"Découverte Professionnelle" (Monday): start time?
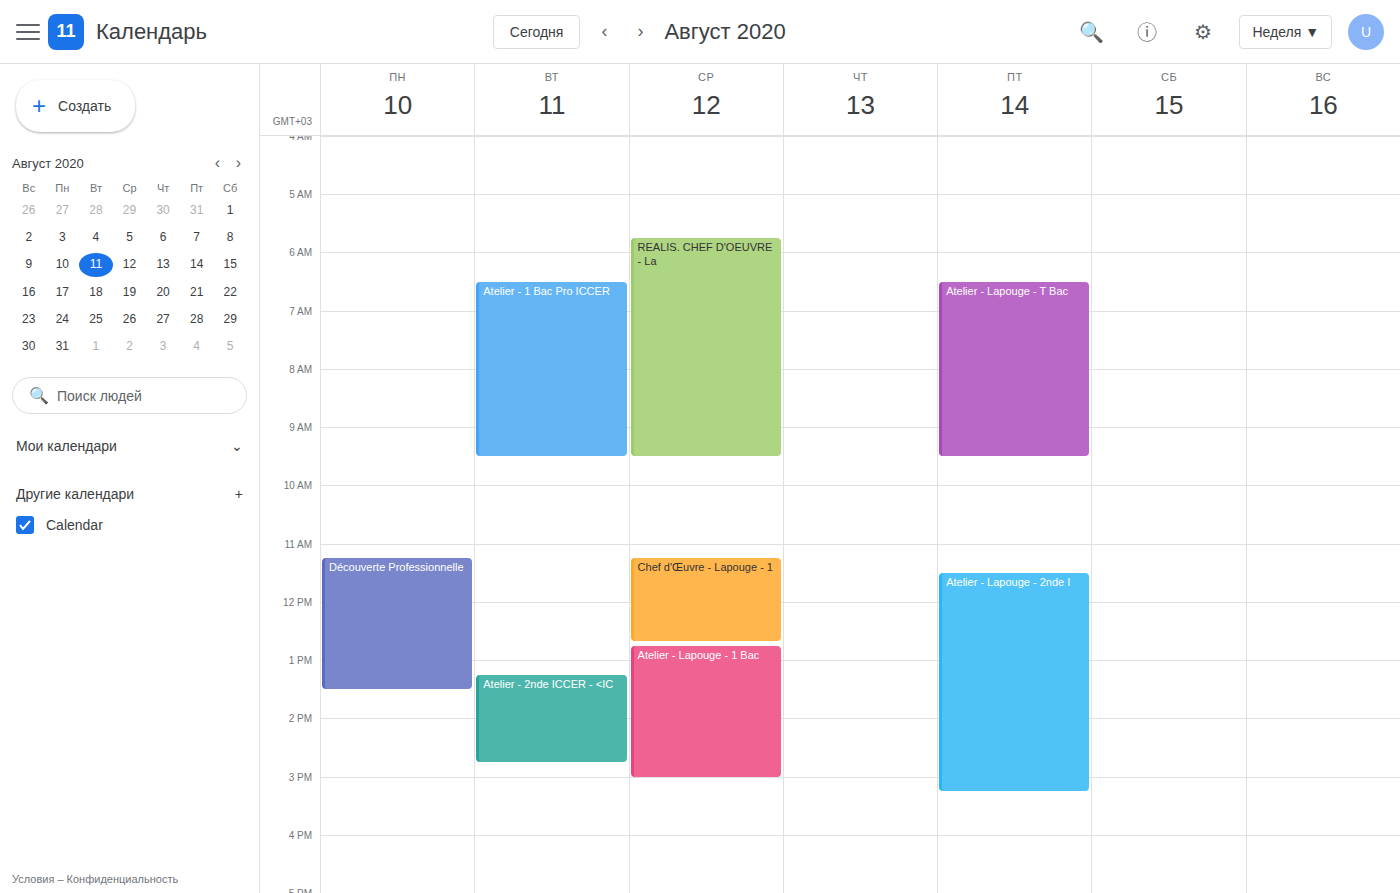
11:15